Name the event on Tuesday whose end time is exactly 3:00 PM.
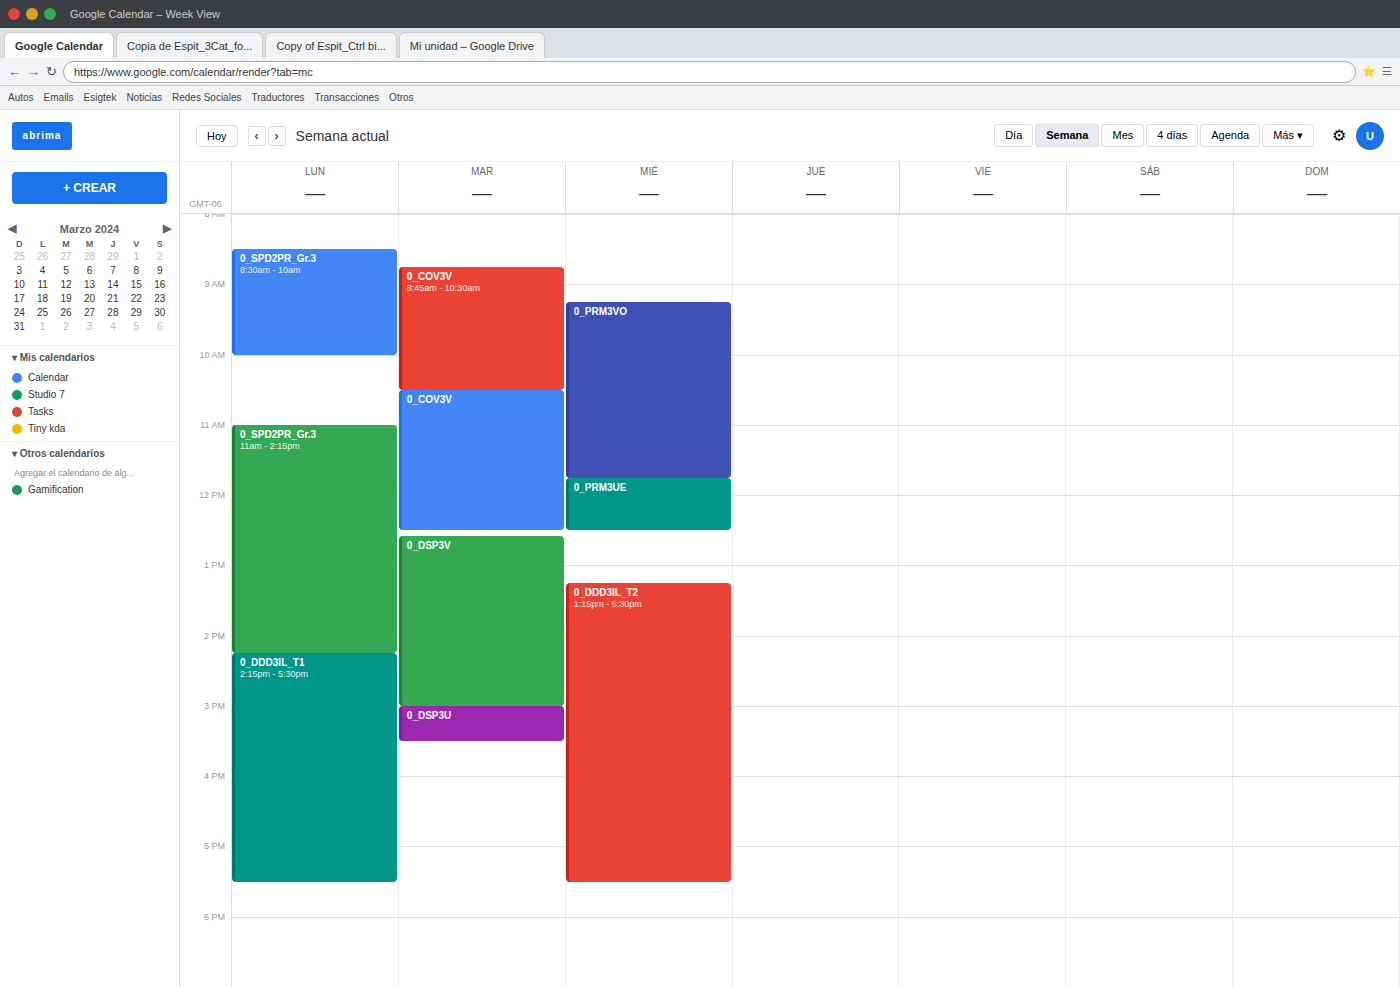
"0_DSP3V"